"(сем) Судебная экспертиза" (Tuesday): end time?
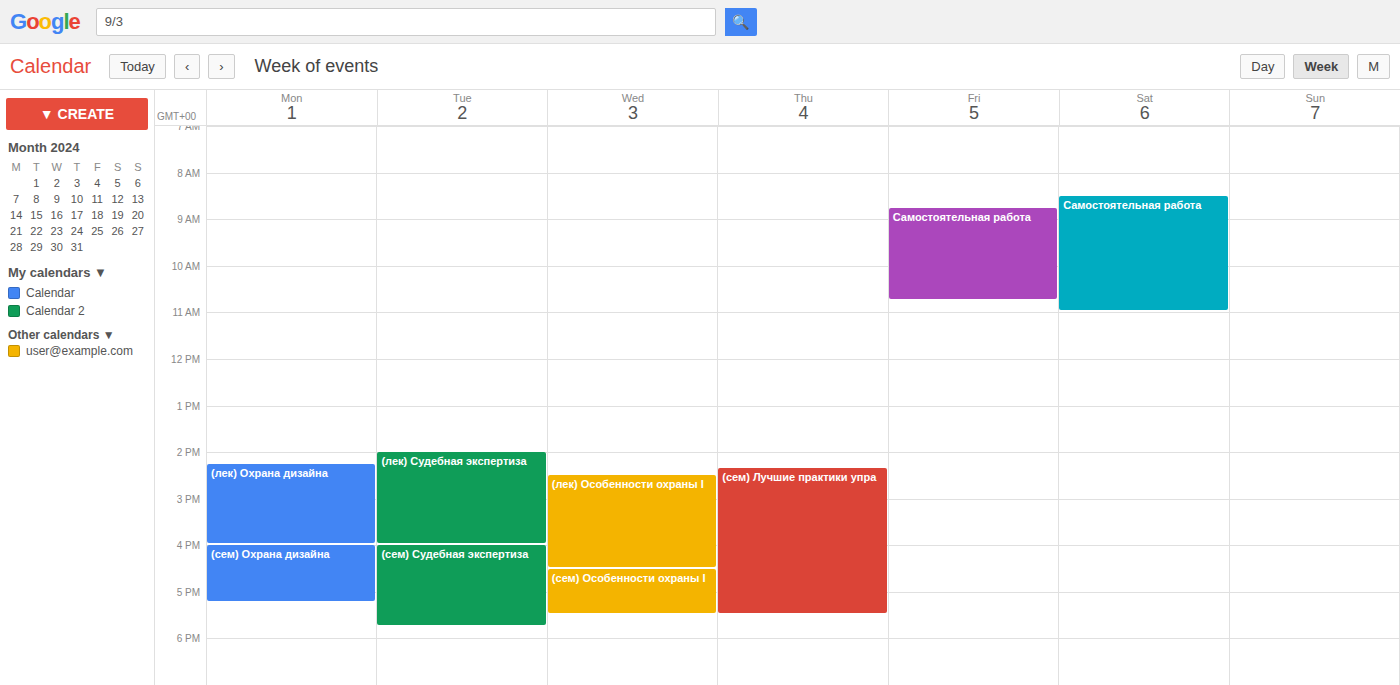
5:45 PM